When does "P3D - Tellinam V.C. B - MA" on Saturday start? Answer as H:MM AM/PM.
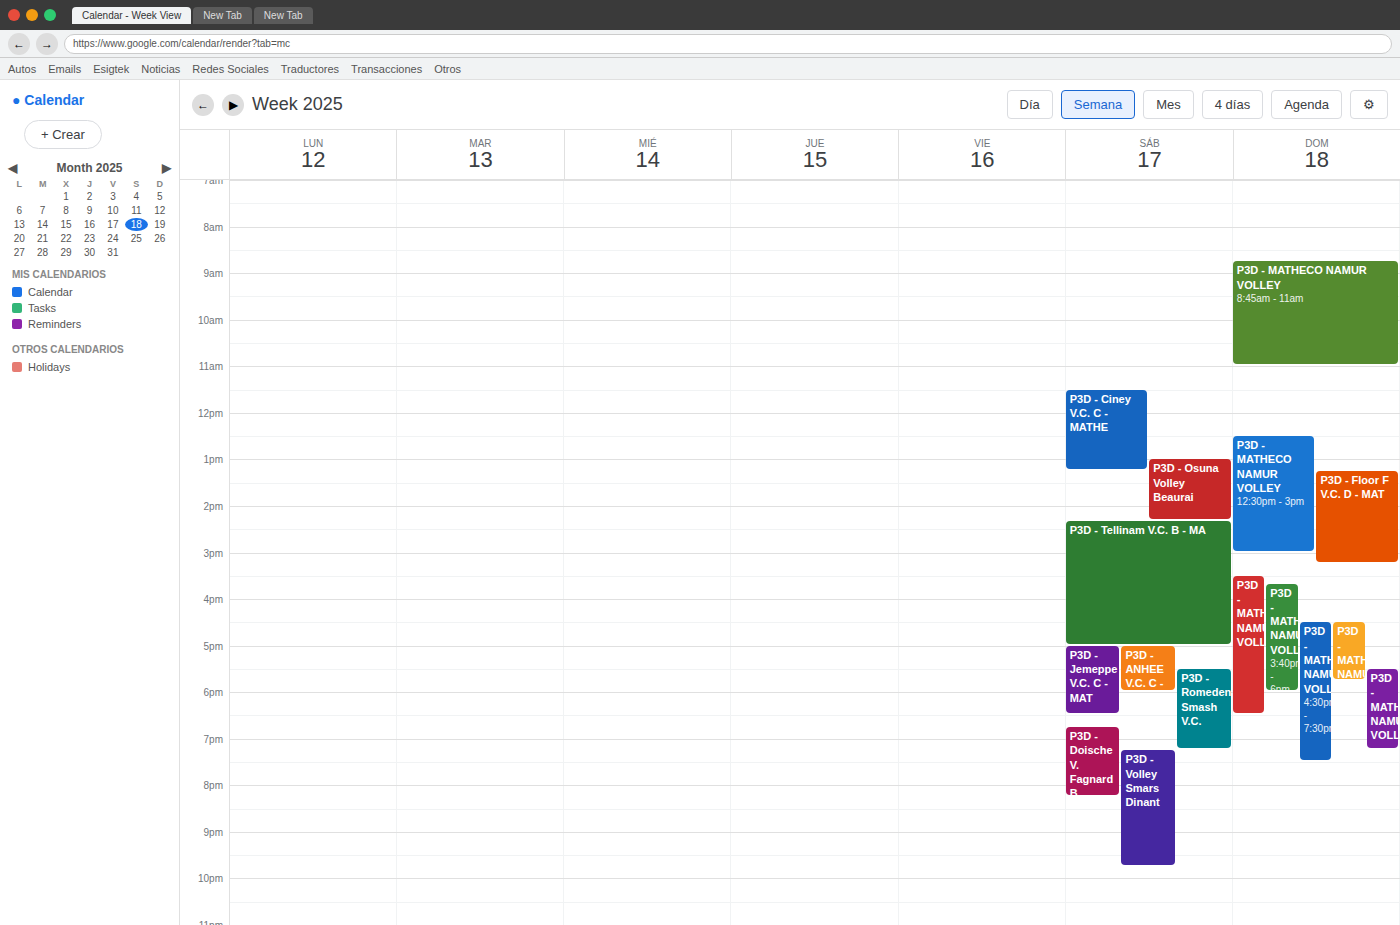
2:20 PM